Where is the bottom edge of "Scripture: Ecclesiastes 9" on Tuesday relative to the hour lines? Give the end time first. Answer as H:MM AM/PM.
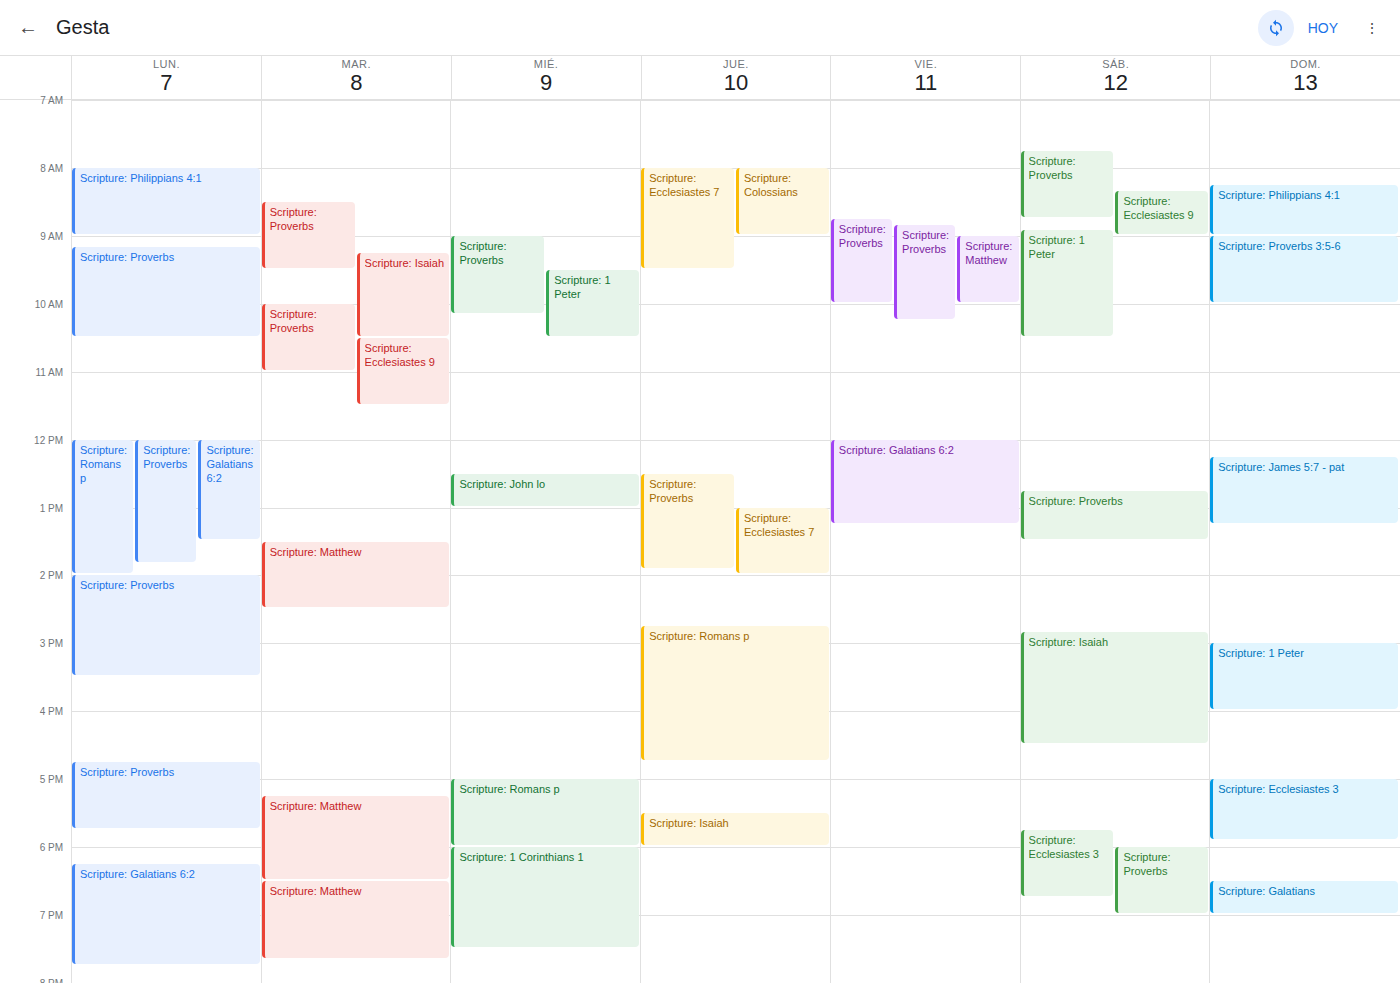
11:30 AM -- halfway between the 11 AM and 12 PM lines.